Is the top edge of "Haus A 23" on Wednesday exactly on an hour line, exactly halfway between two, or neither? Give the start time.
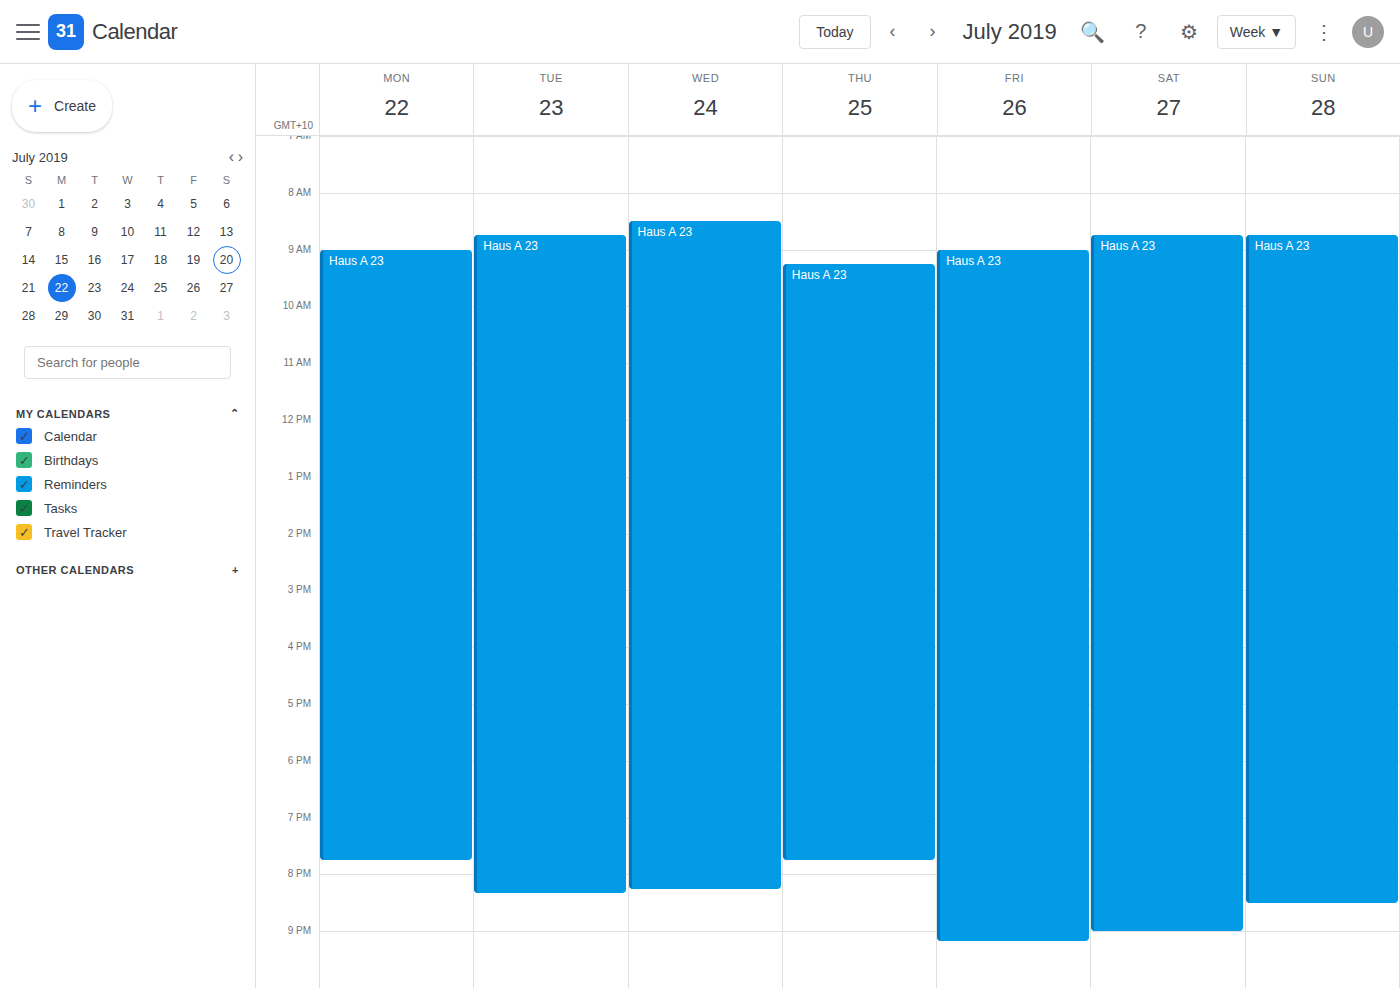
8:30 AM -- halfway between the 8 AM and 9 AM lines.